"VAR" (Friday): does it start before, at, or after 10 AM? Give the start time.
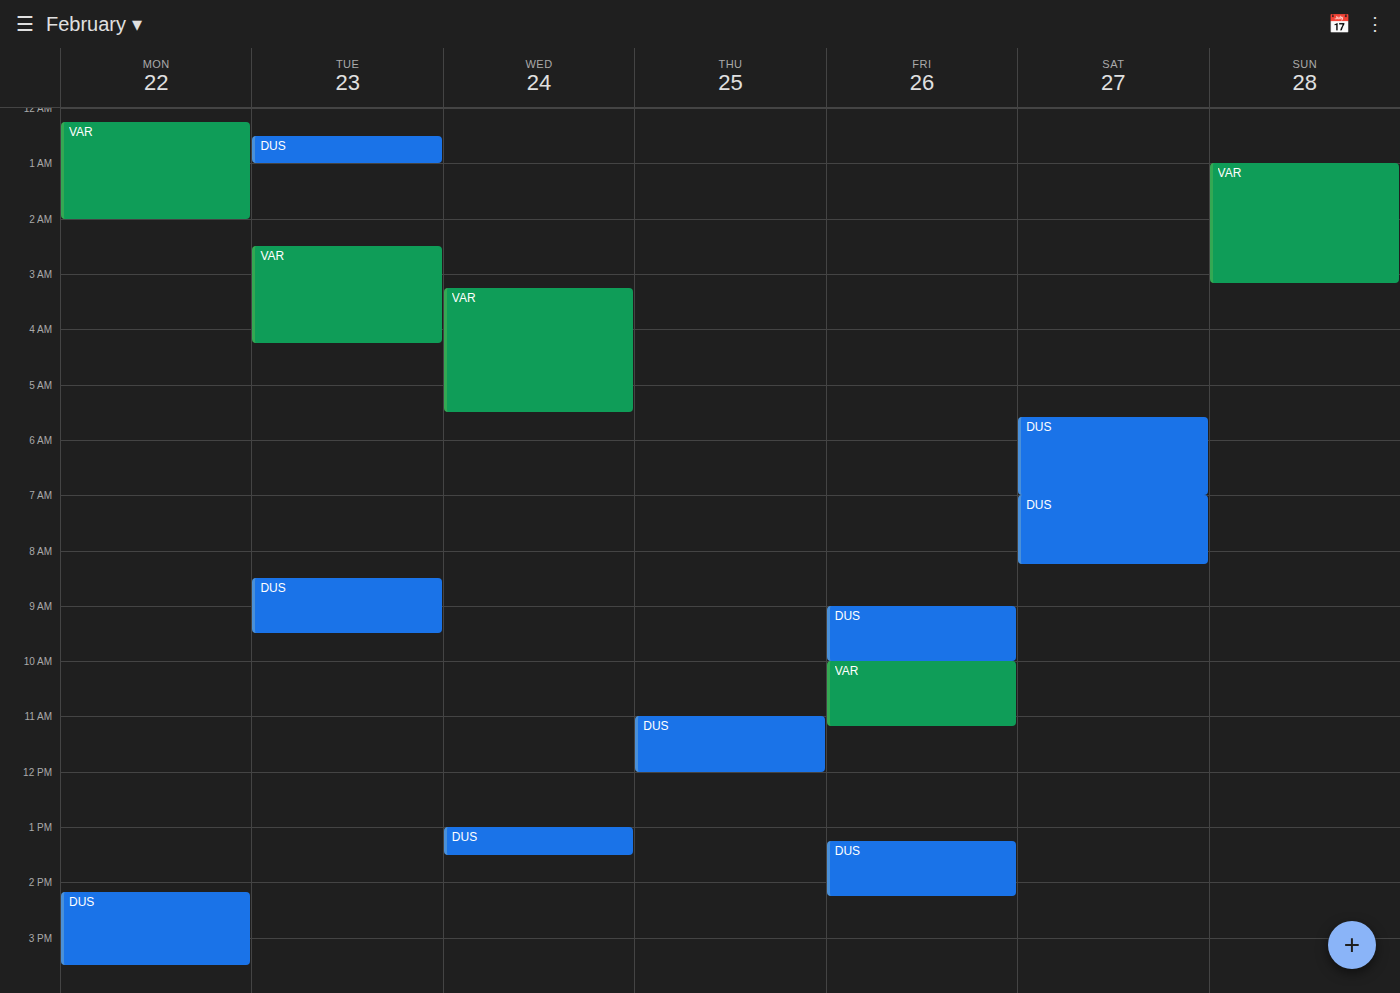
10:00 AM -- exactly at 10 AM, on the 10 AM line.